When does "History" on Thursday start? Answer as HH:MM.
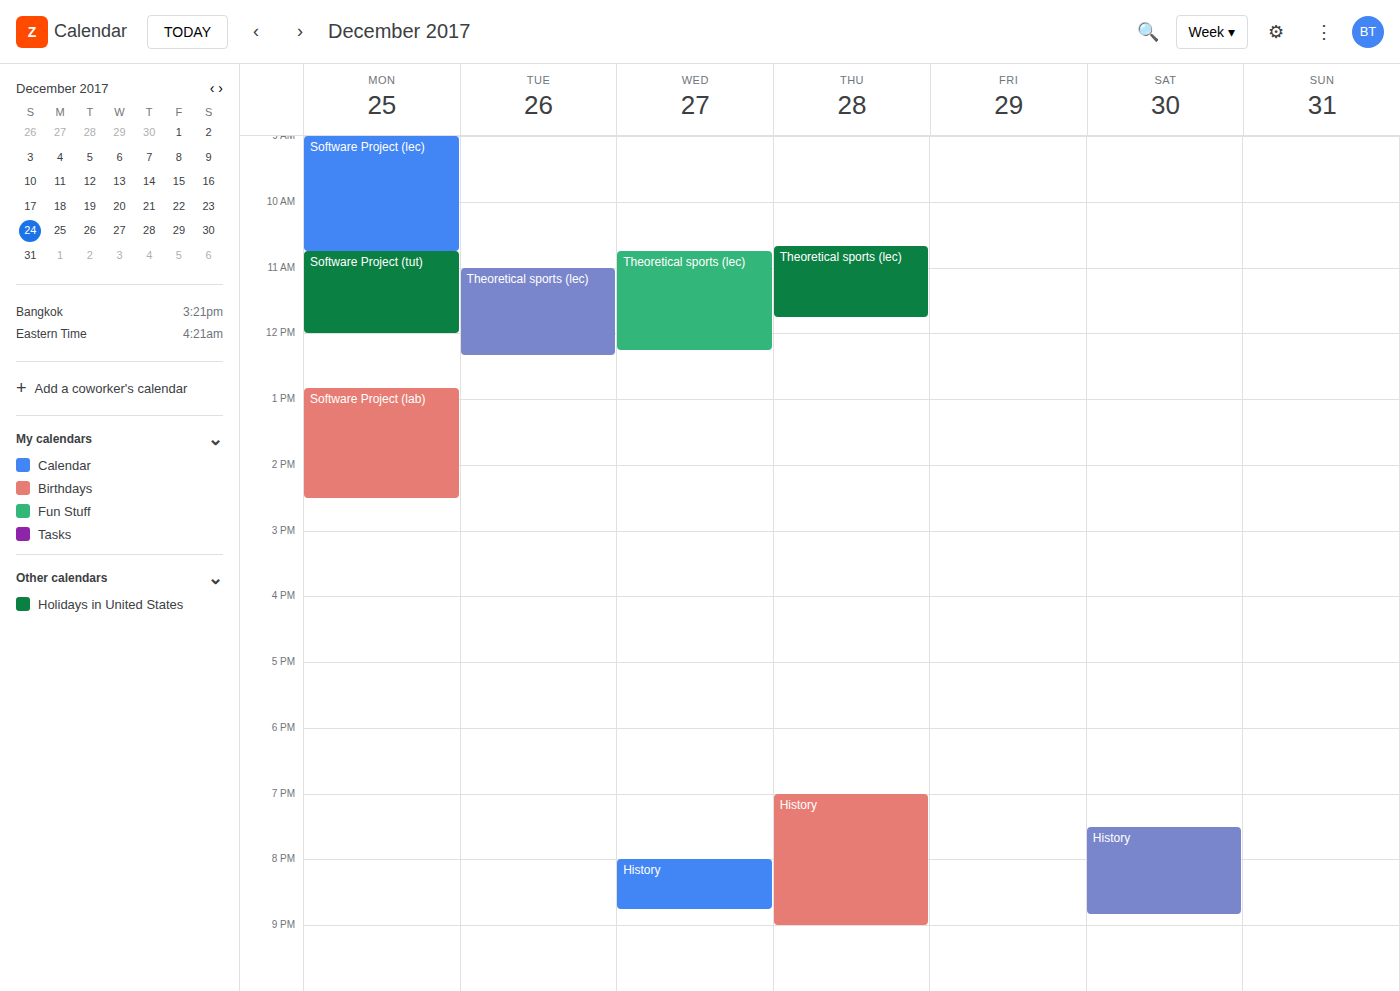
19:00